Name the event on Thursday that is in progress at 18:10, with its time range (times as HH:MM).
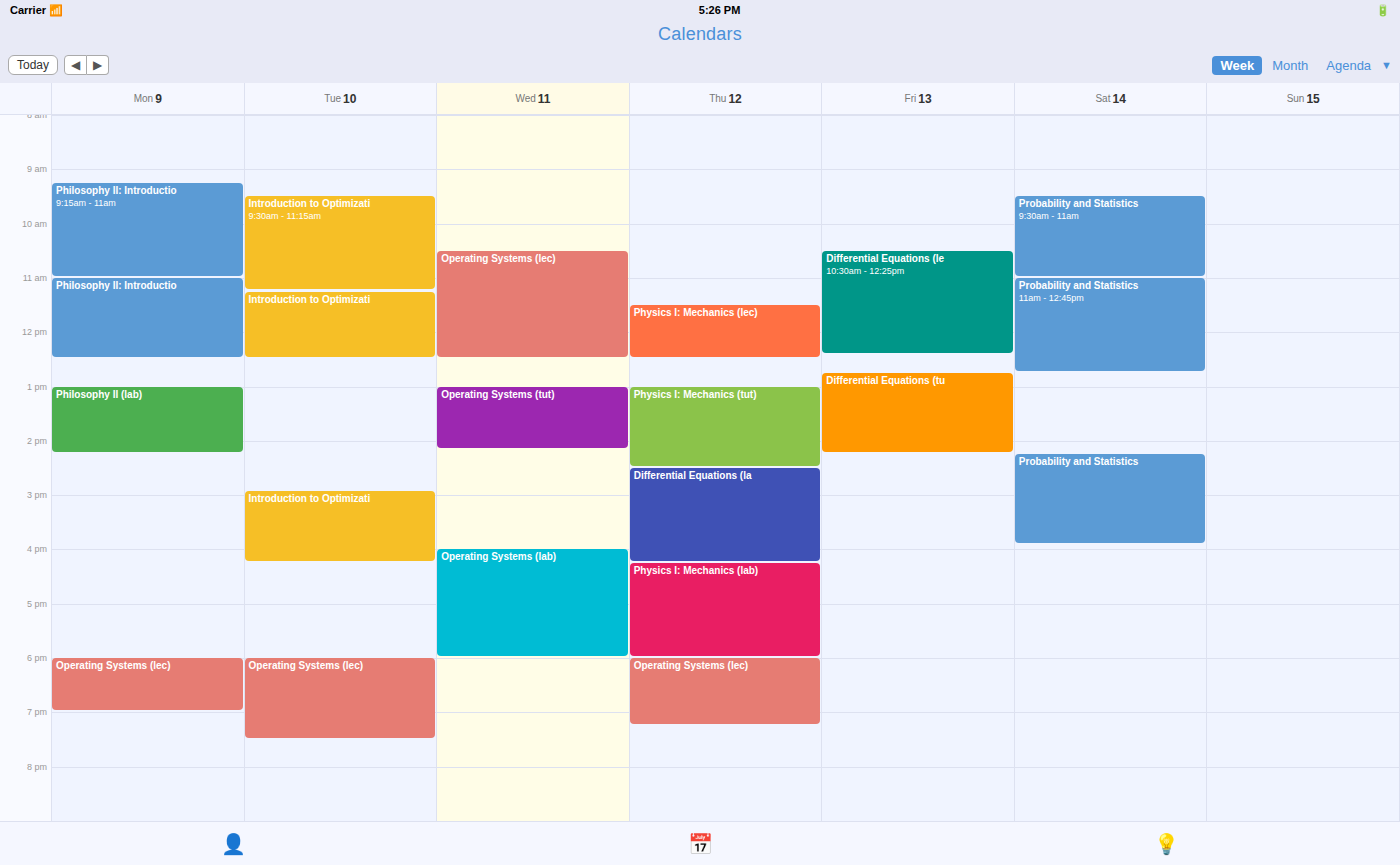
"Operating Systems (lec)", 18:00 to 19:15